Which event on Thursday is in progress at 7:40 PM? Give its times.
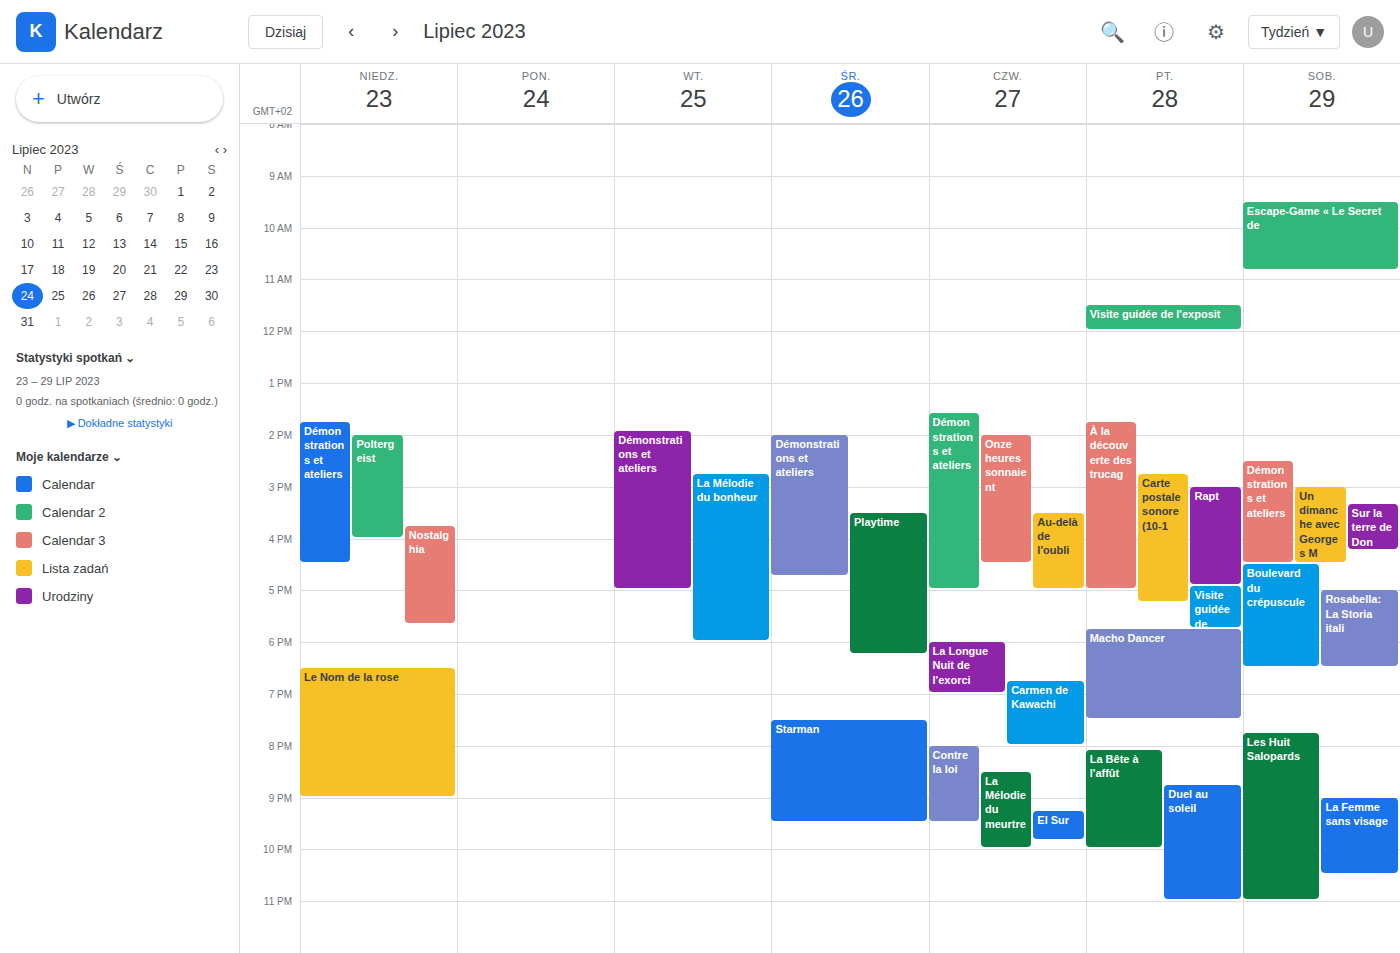
"Carmen de Kawachi", 6:45 PM to 8:00 PM